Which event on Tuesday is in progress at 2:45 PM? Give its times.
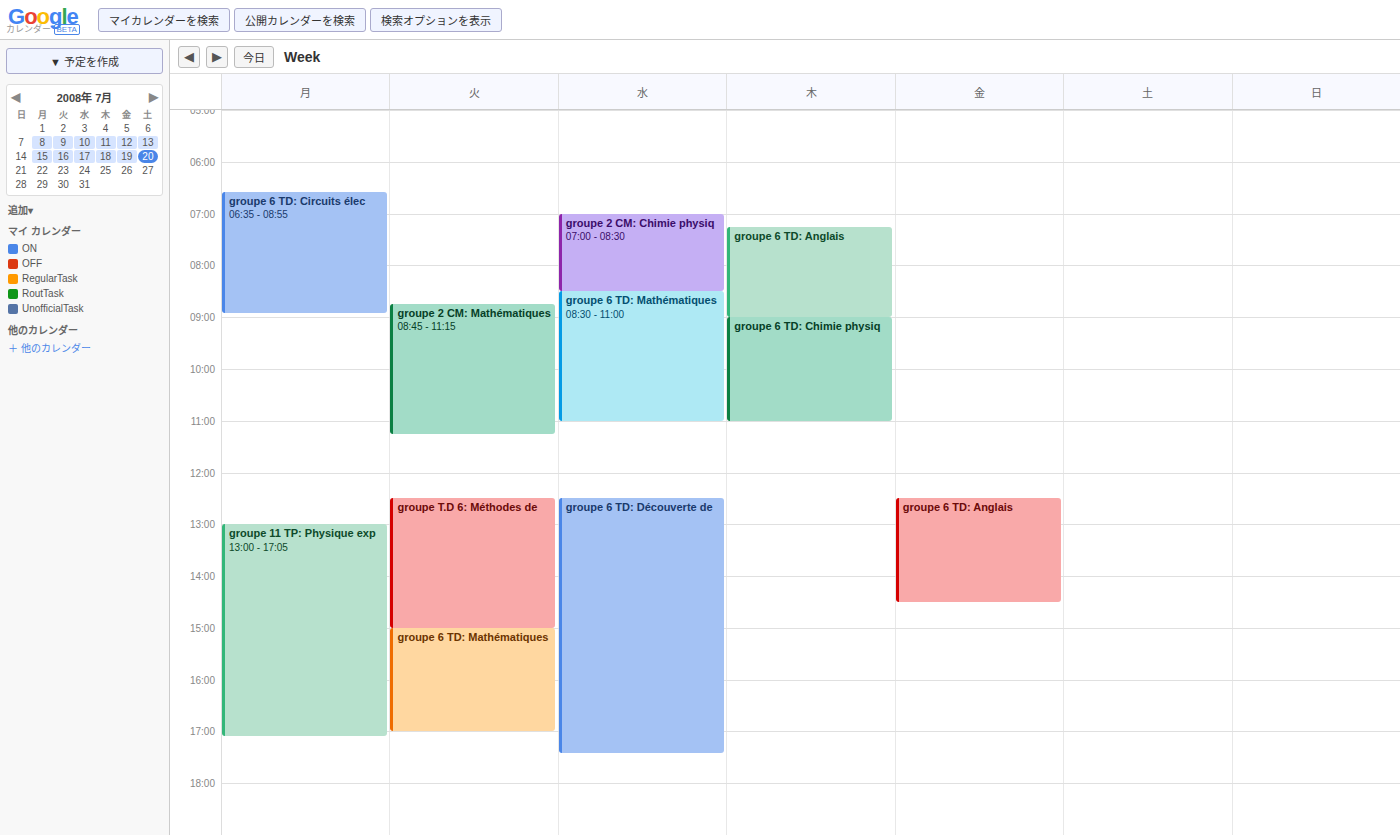
"groupe T.D 6: Méthodes de", 12:30 PM to 3:00 PM